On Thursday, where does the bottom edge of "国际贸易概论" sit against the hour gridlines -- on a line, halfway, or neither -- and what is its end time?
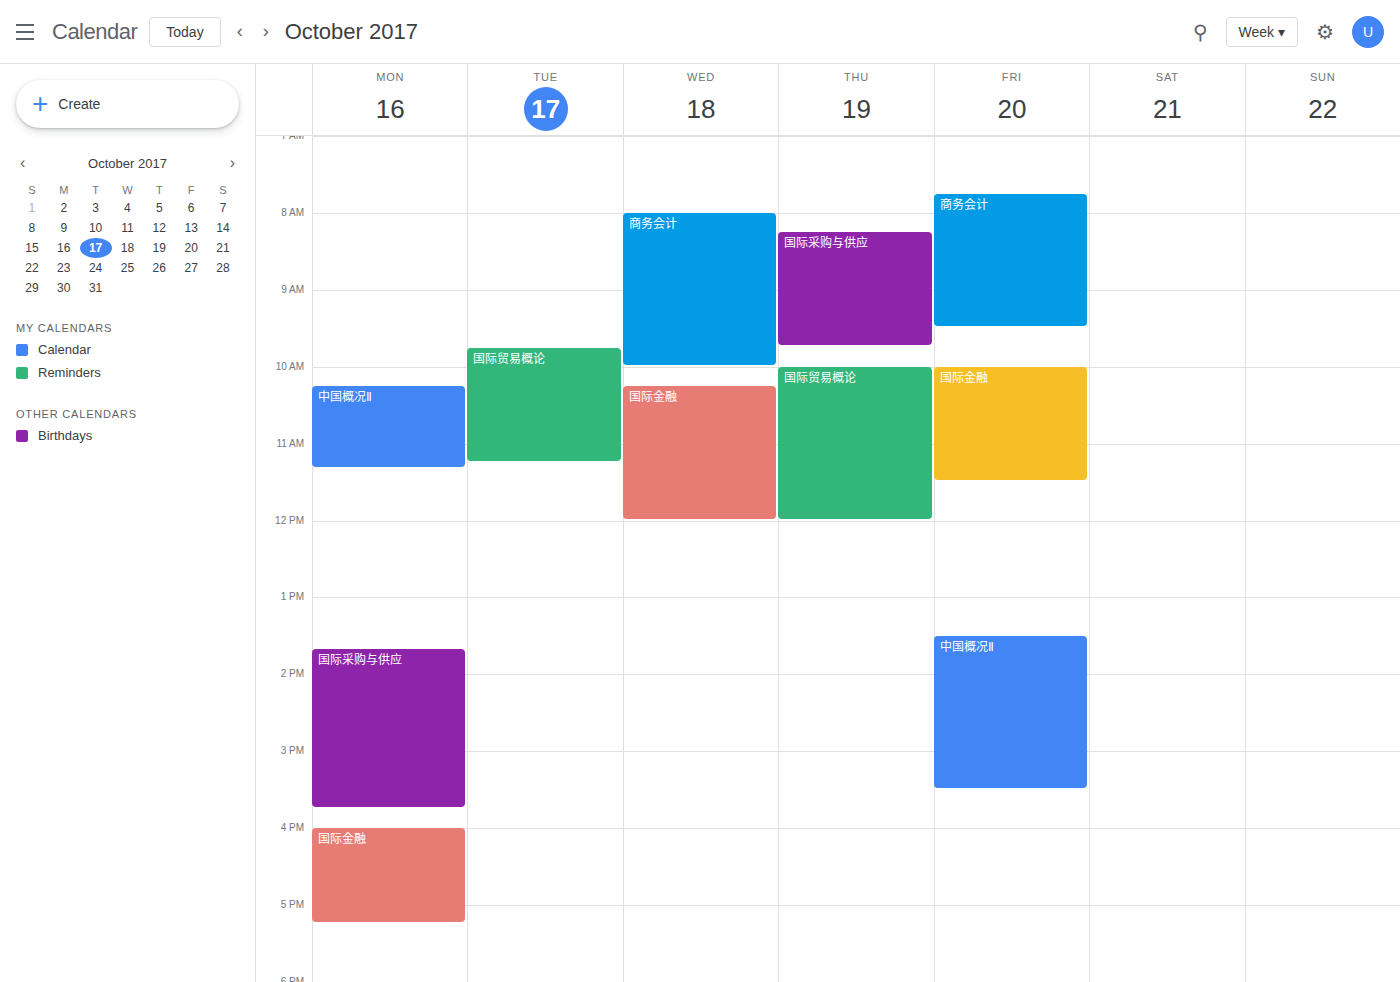
12:00 PM -- exactly on the 12 PM line.